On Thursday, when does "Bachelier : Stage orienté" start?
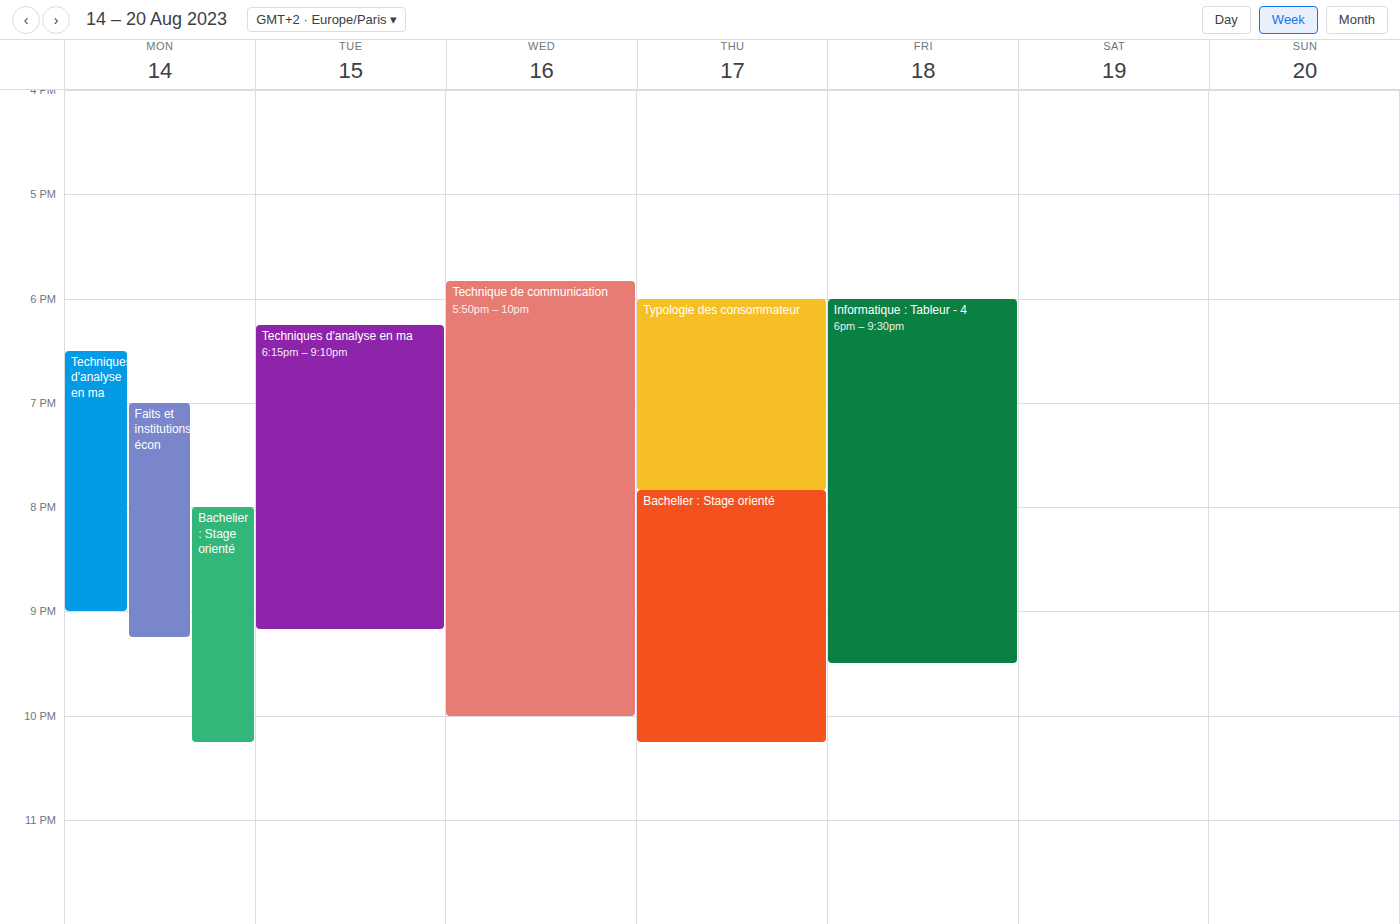
7:50 PM